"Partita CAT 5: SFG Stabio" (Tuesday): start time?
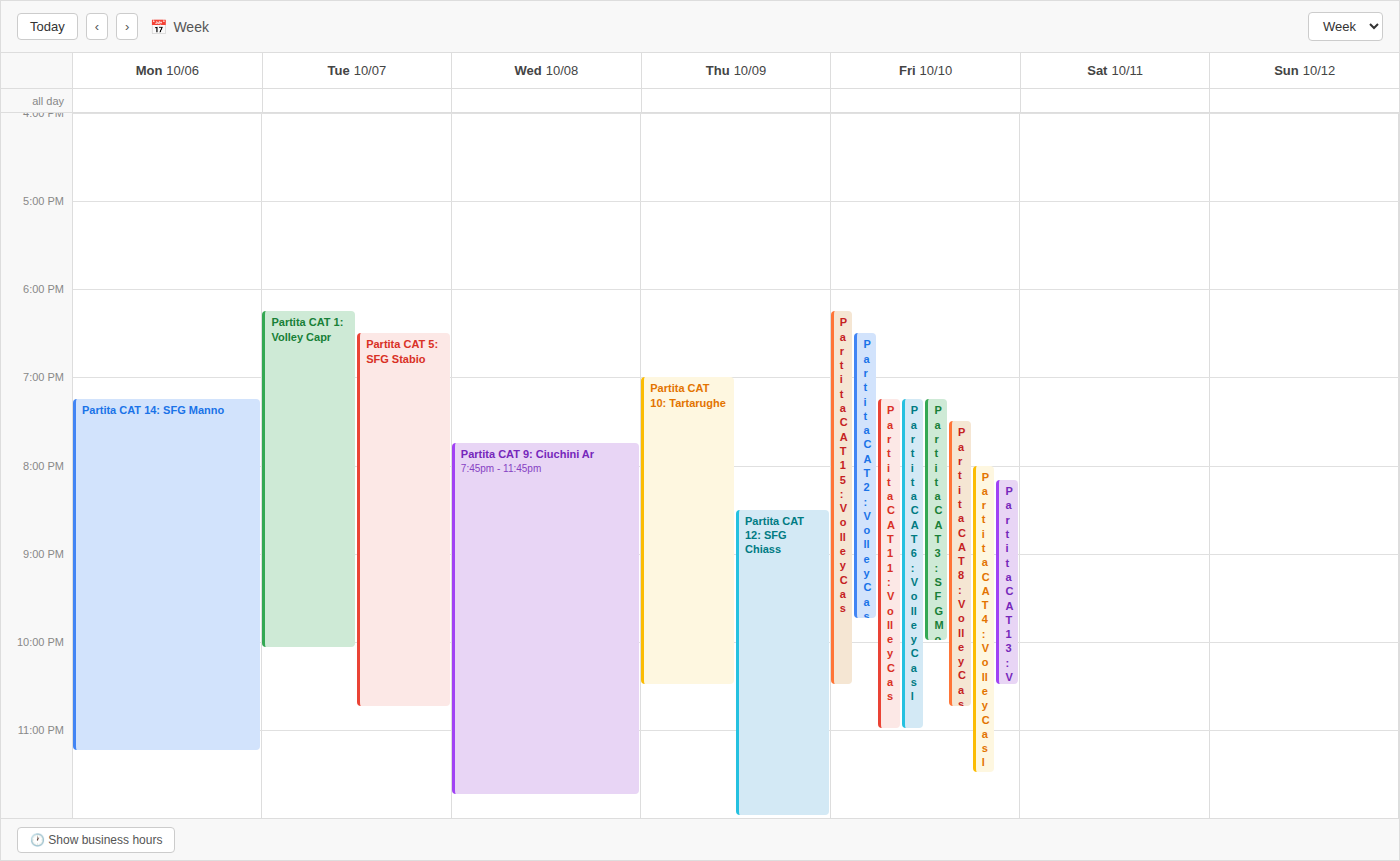
6:30 PM